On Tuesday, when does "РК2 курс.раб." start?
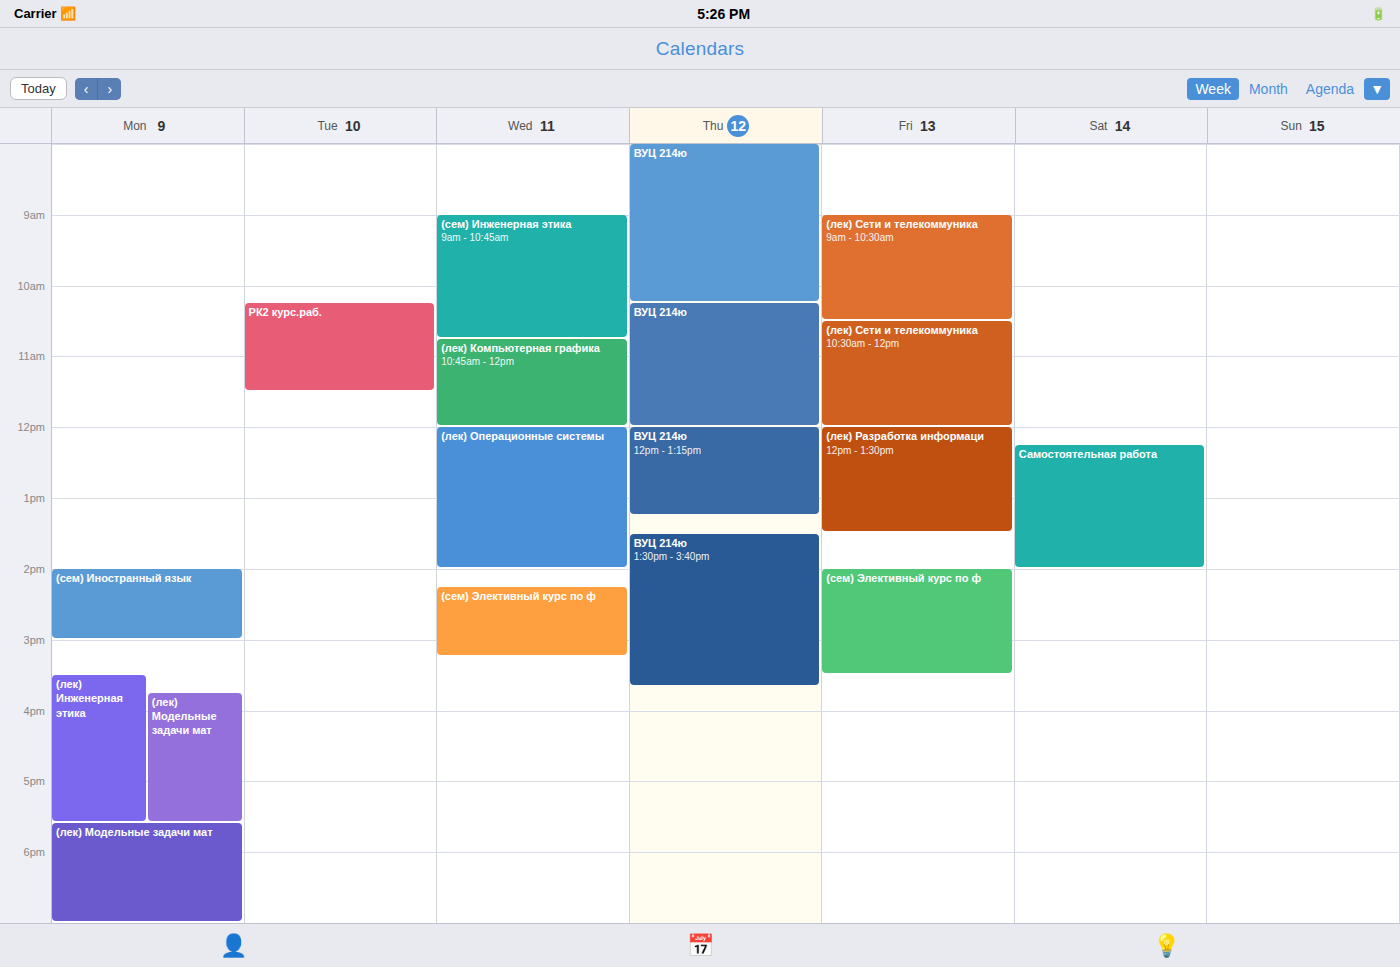
10:15 AM